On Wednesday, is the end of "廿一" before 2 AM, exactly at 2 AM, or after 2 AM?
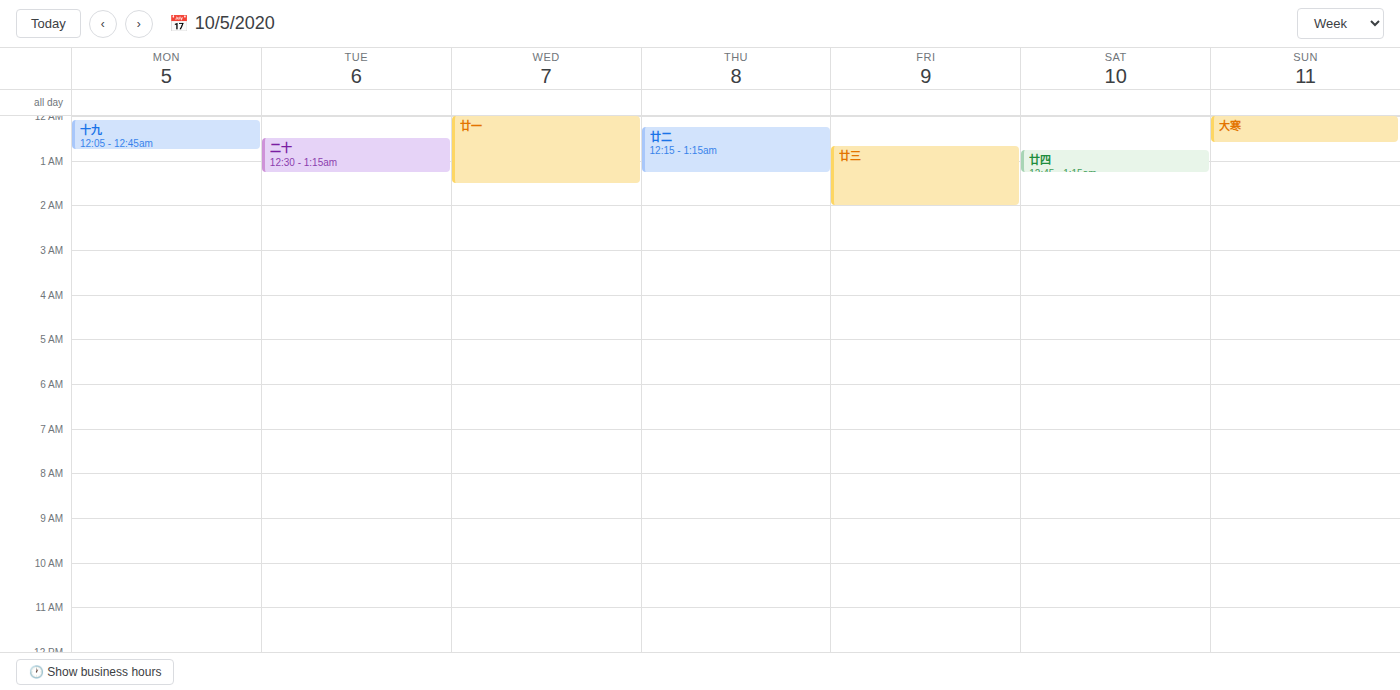
1:30 AM -- before 2 AM, 30 minutes above the 2 AM line.